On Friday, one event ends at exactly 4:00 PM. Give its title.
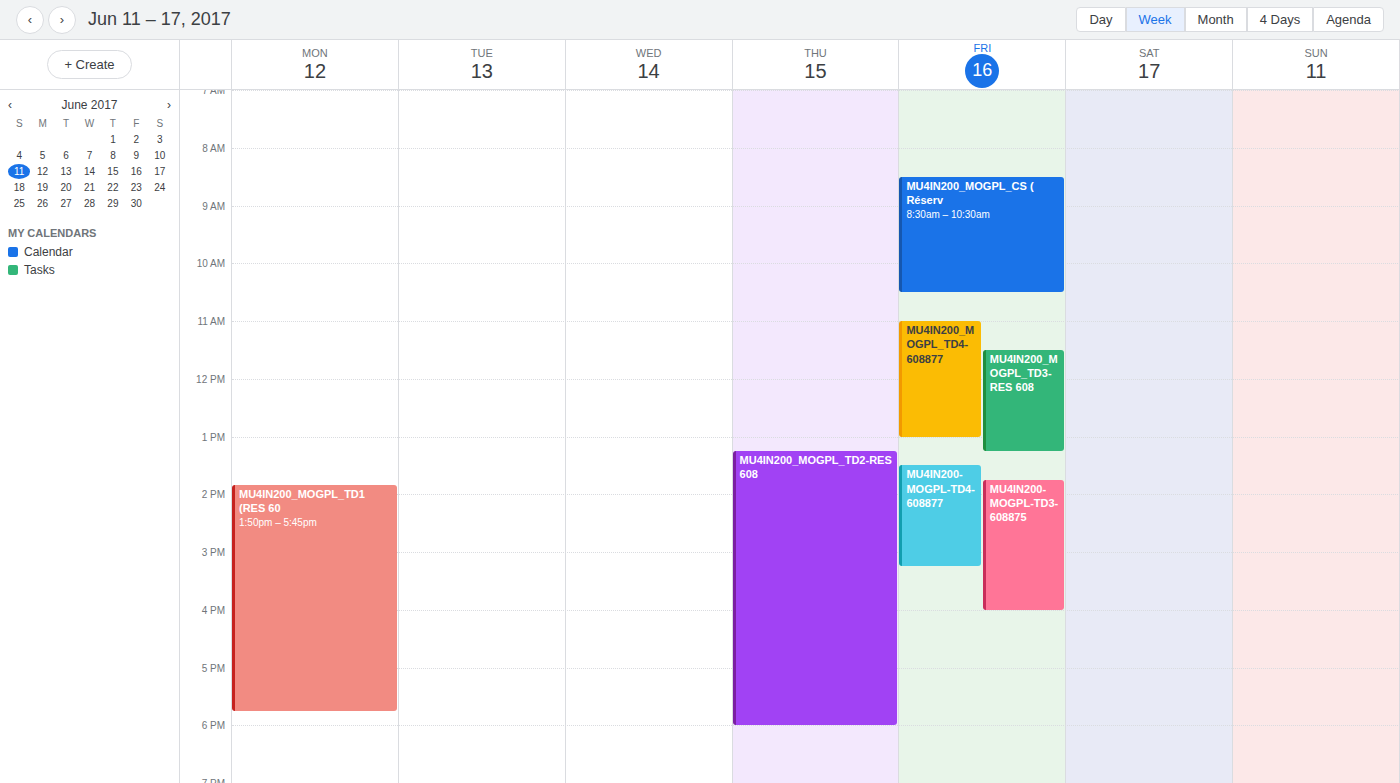
"MU4IN200-MOGPL-TD3-608875"